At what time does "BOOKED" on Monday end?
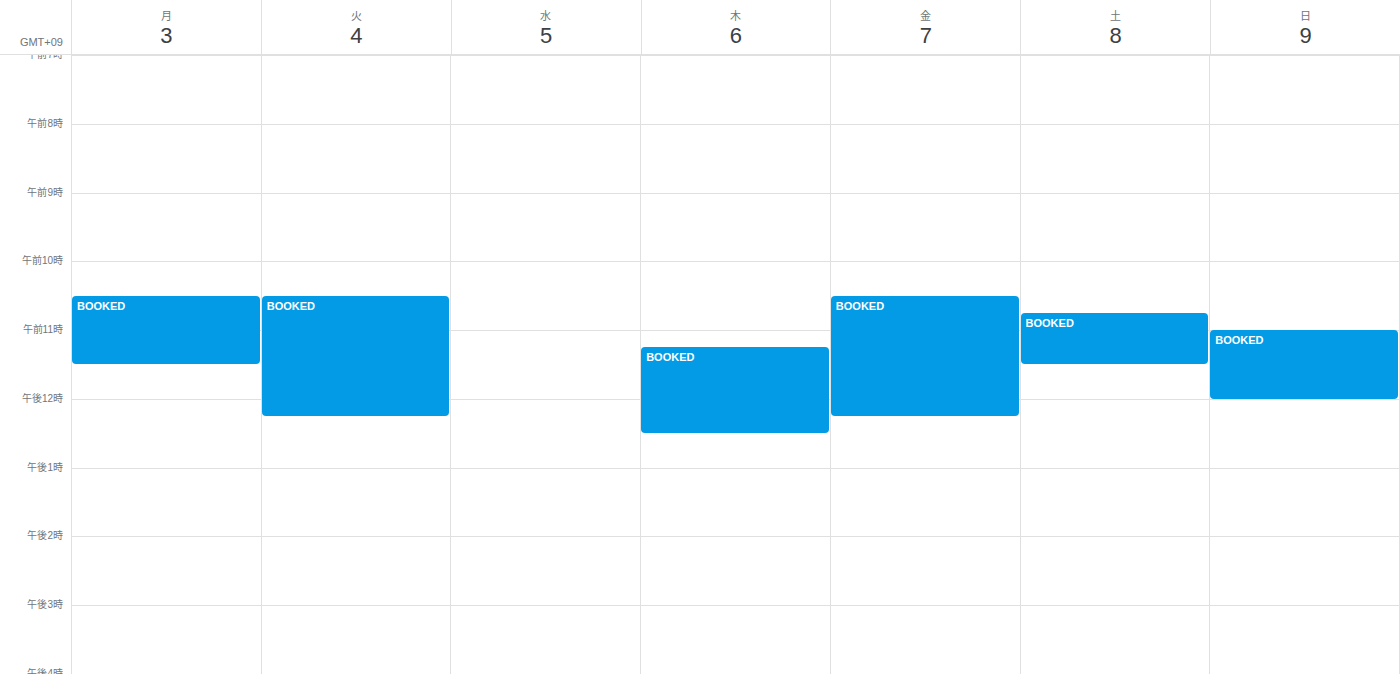
11:30 AM